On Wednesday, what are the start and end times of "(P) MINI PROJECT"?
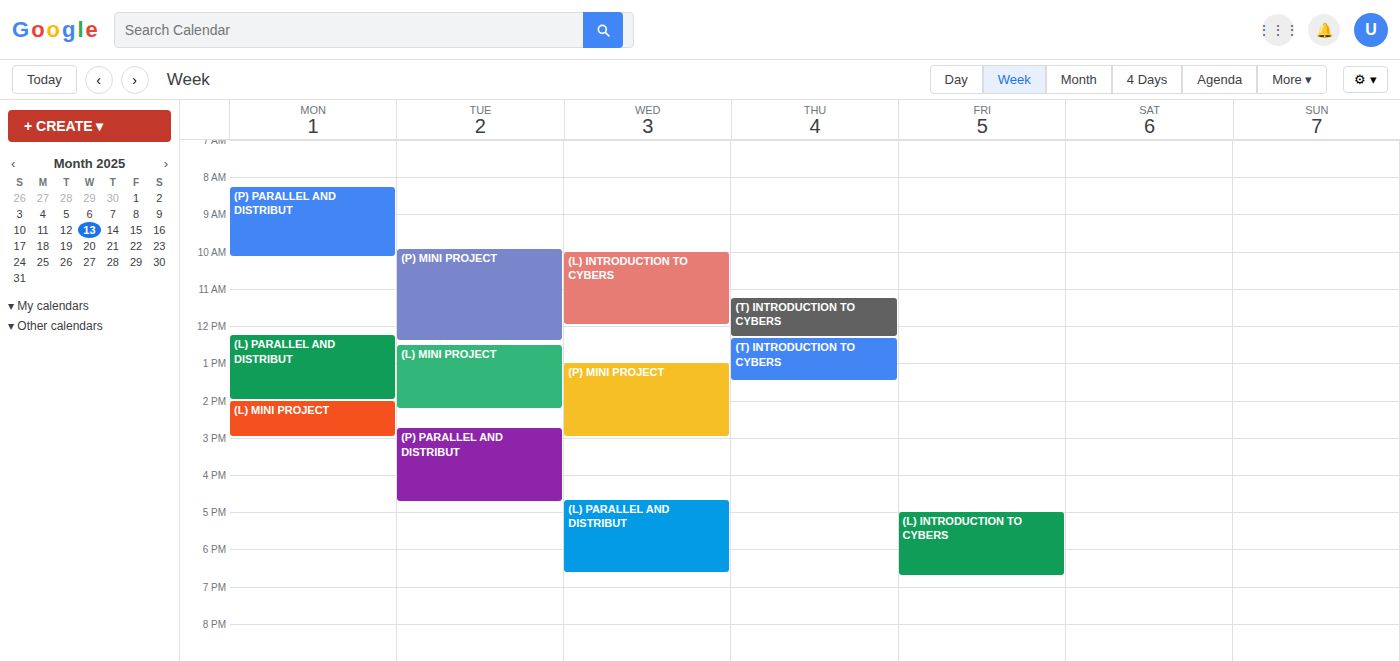
1:00 PM to 3:00 PM